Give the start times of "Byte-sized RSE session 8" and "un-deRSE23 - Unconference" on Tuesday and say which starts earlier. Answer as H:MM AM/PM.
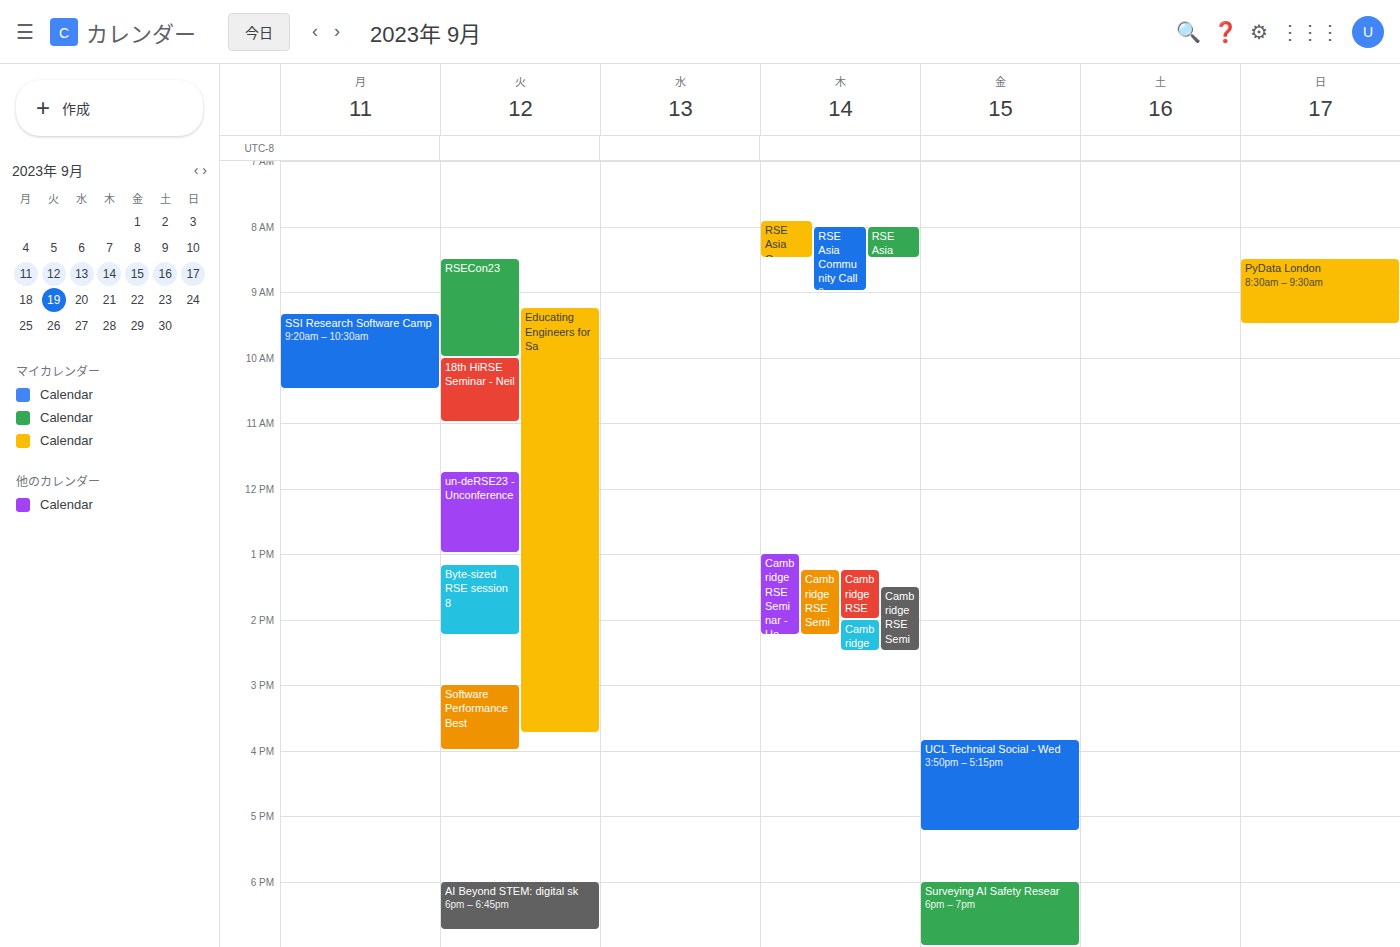
"un-deRSE23 - Unconference" 11:45 AM; "Byte-sized RSE session 8" 1:10 PM.